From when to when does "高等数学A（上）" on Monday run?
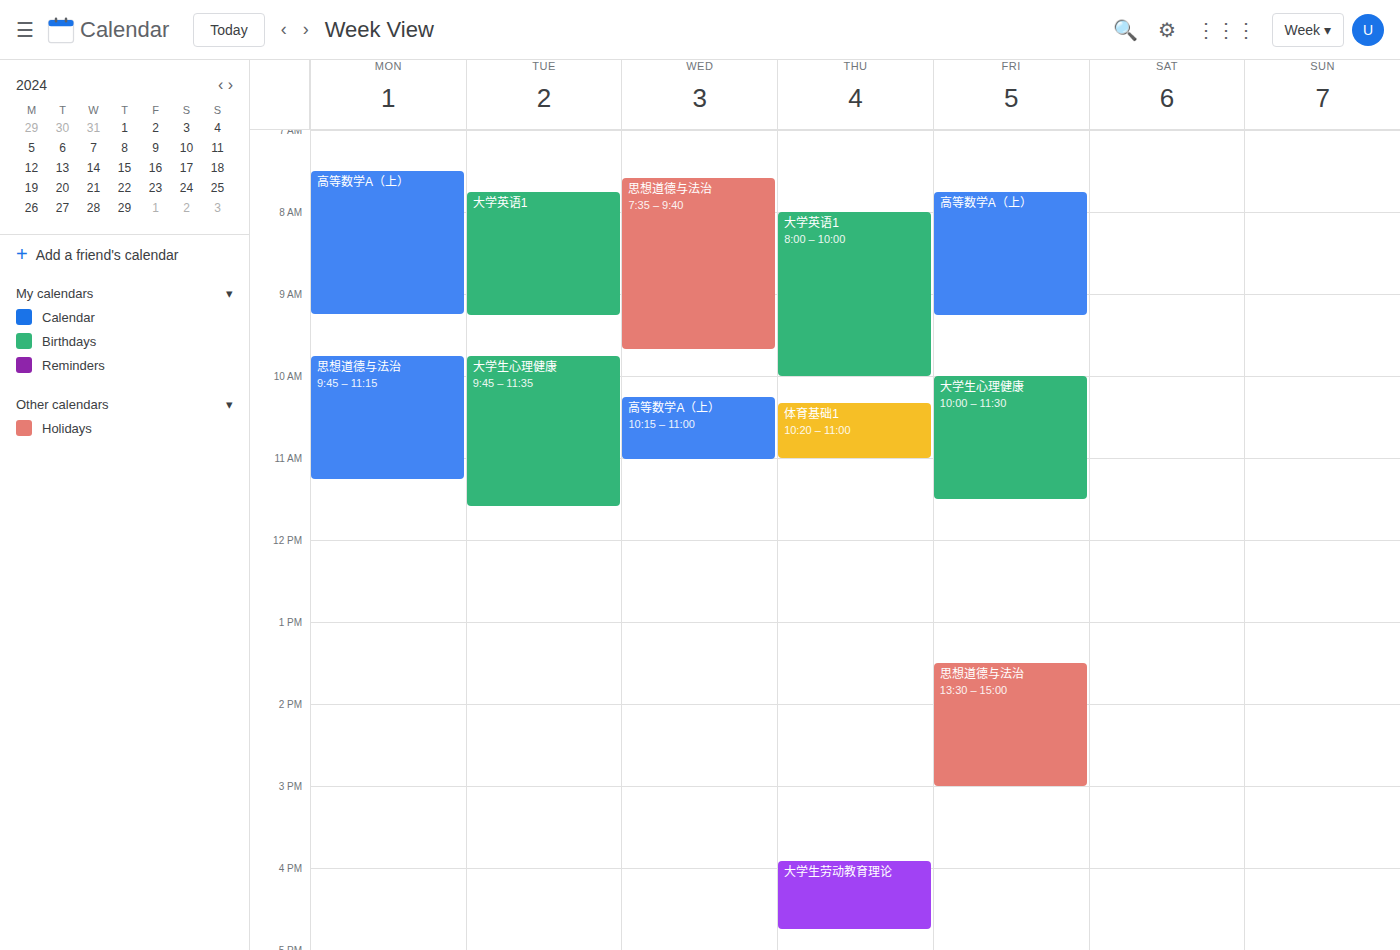
7:30 AM to 9:15 AM